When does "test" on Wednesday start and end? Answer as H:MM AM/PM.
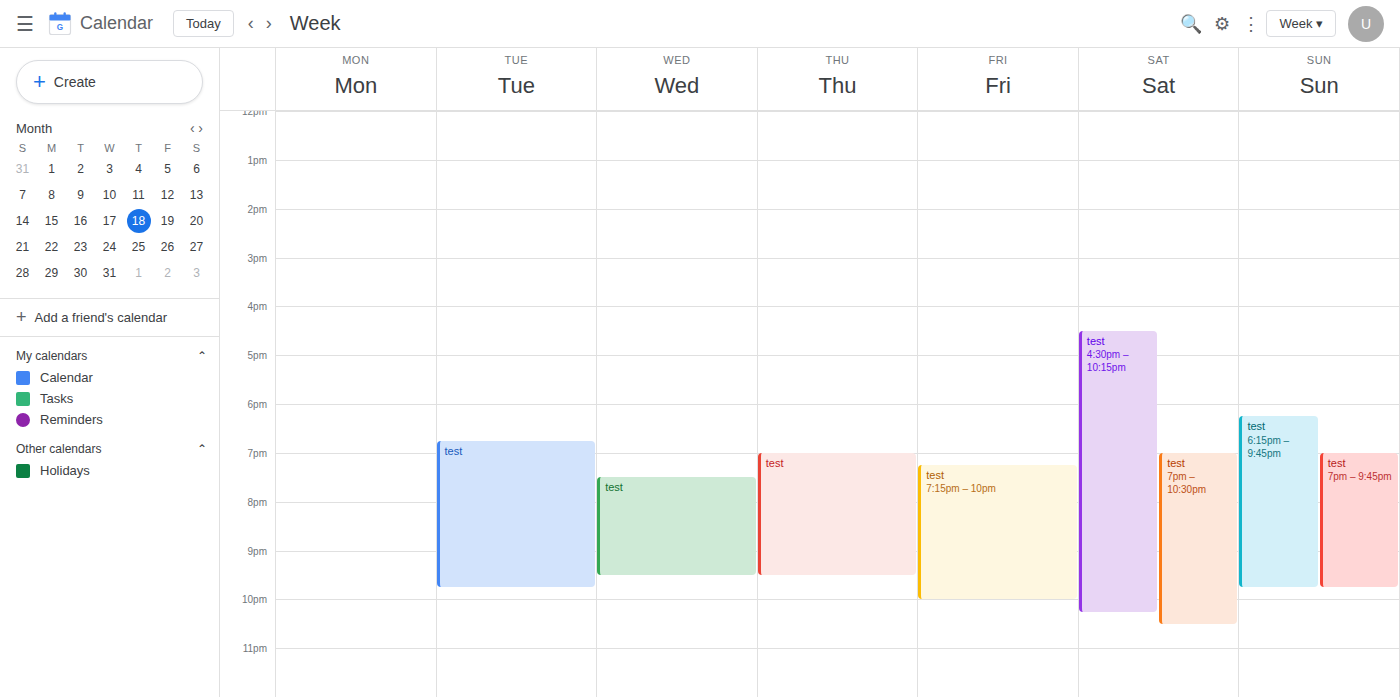
7:30 PM to 9:30 PM